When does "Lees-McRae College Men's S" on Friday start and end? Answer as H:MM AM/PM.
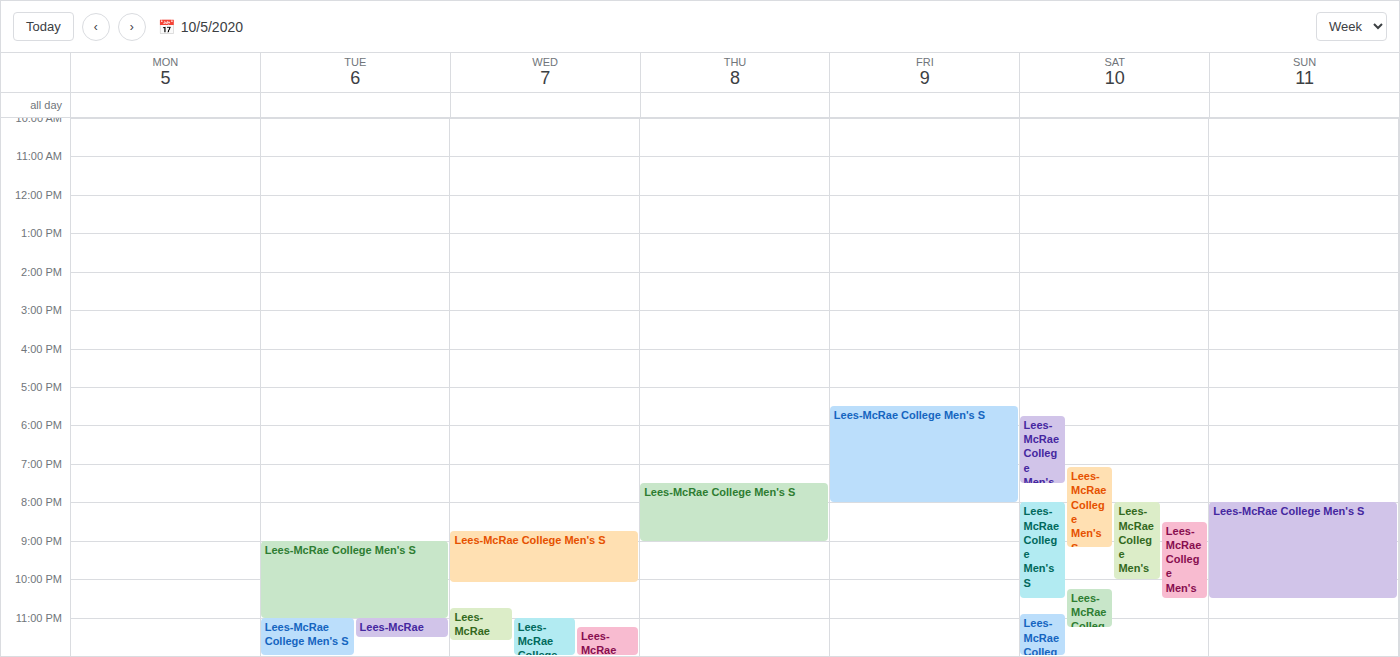
5:30 PM to 8:00 PM